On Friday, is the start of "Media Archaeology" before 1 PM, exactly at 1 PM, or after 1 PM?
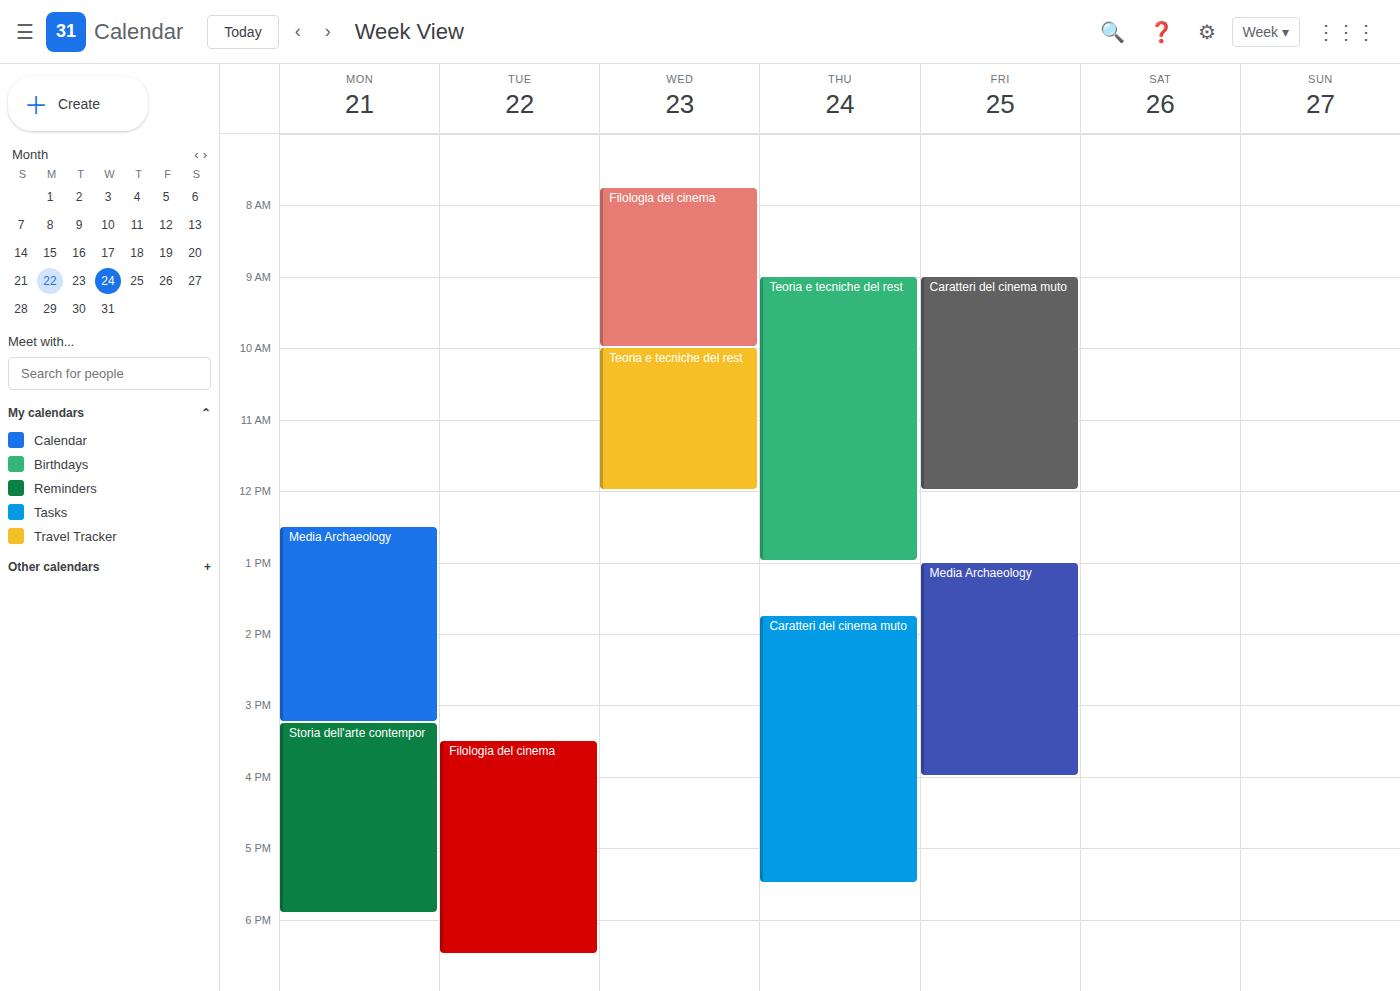
1:00 PM -- exactly at 1 PM, on the 1 PM line.